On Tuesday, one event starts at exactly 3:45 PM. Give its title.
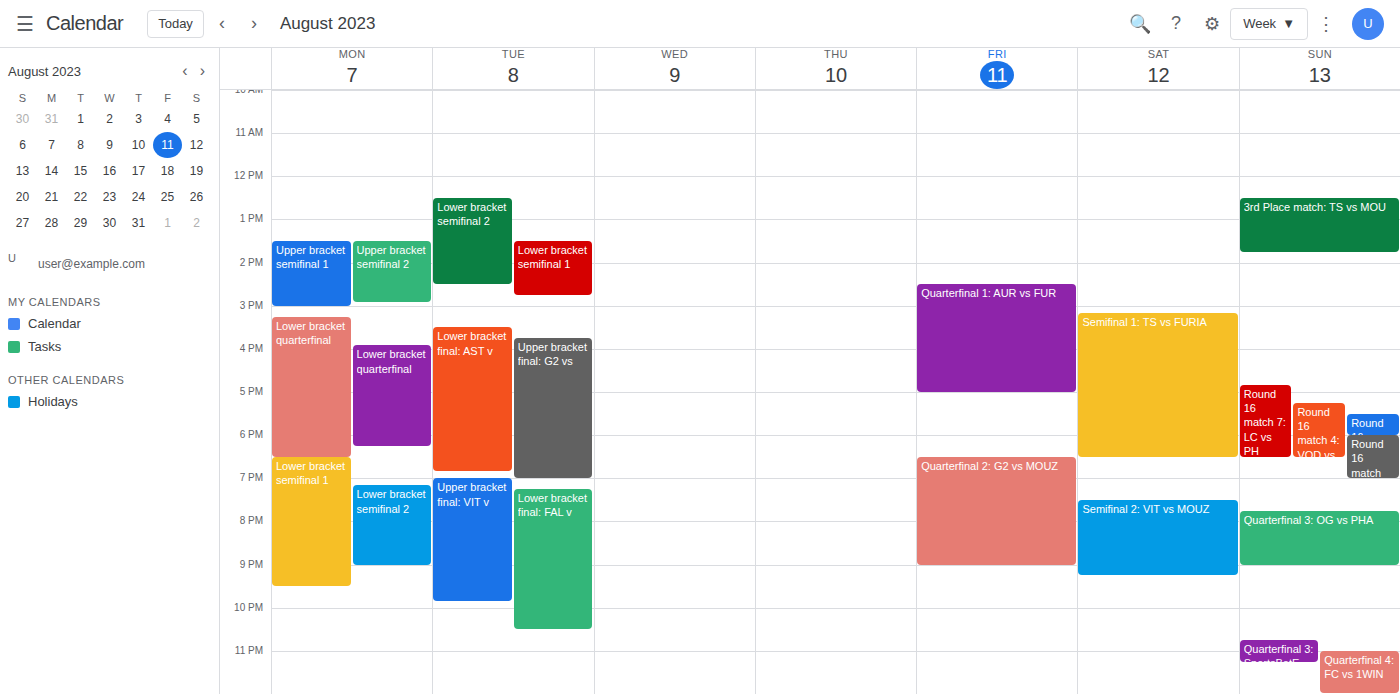
"Upper bracket final: G2 vs"